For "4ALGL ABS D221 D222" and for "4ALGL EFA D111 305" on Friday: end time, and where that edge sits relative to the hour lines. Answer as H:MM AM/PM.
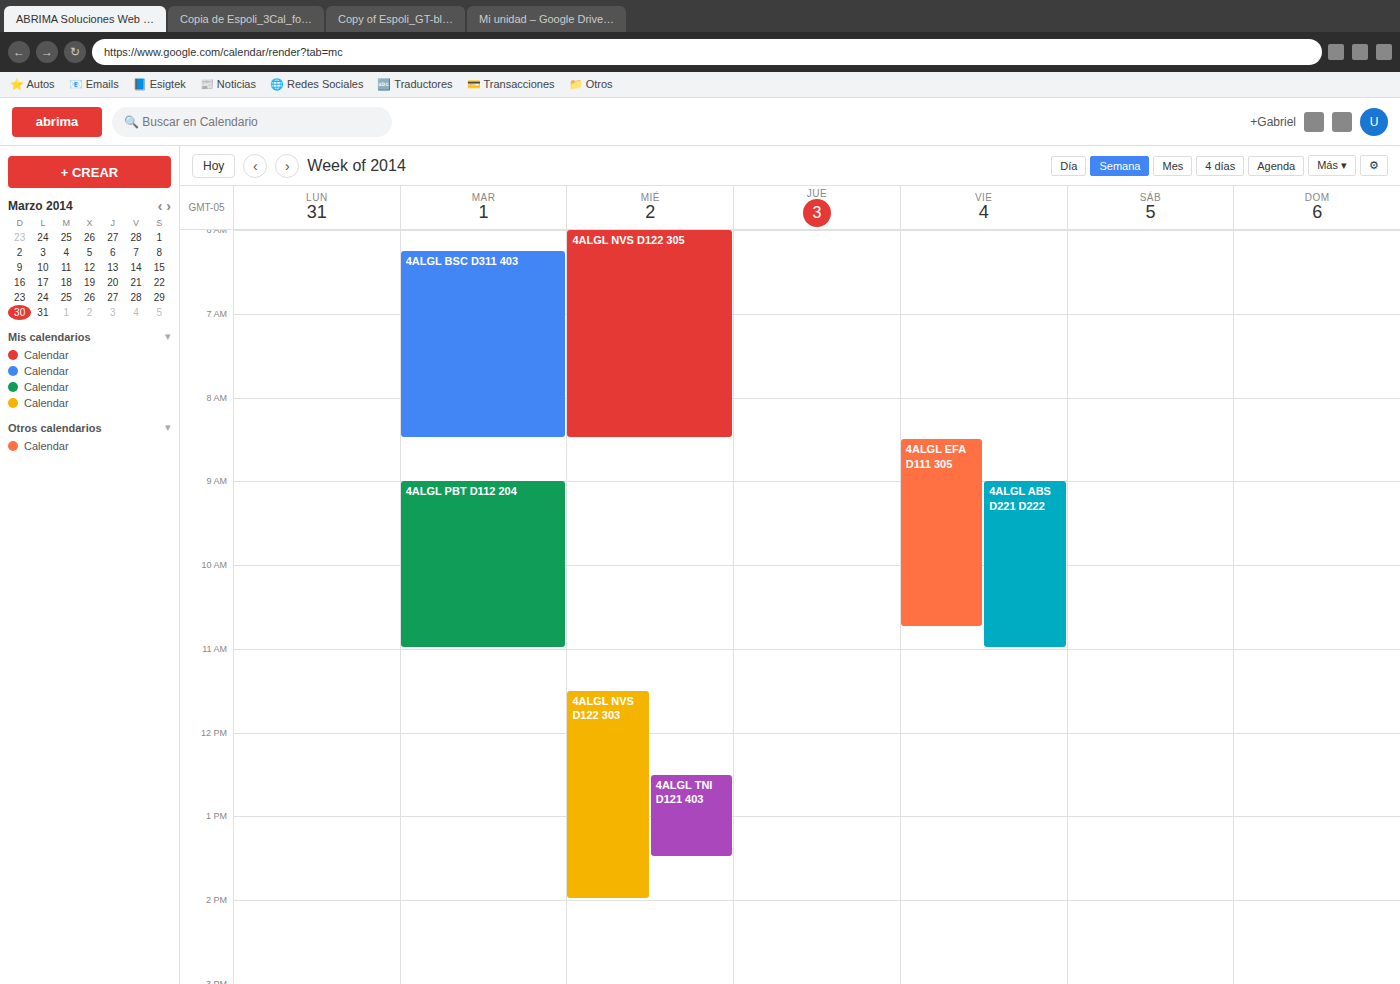
"4ALGL ABS D221 D222": 11:00 AM, exactly on the 11 AM line. "4ALGL EFA D111 305": 10:45 AM, neither: three quarters of the way from the 10 AM line to the 11 AM line.